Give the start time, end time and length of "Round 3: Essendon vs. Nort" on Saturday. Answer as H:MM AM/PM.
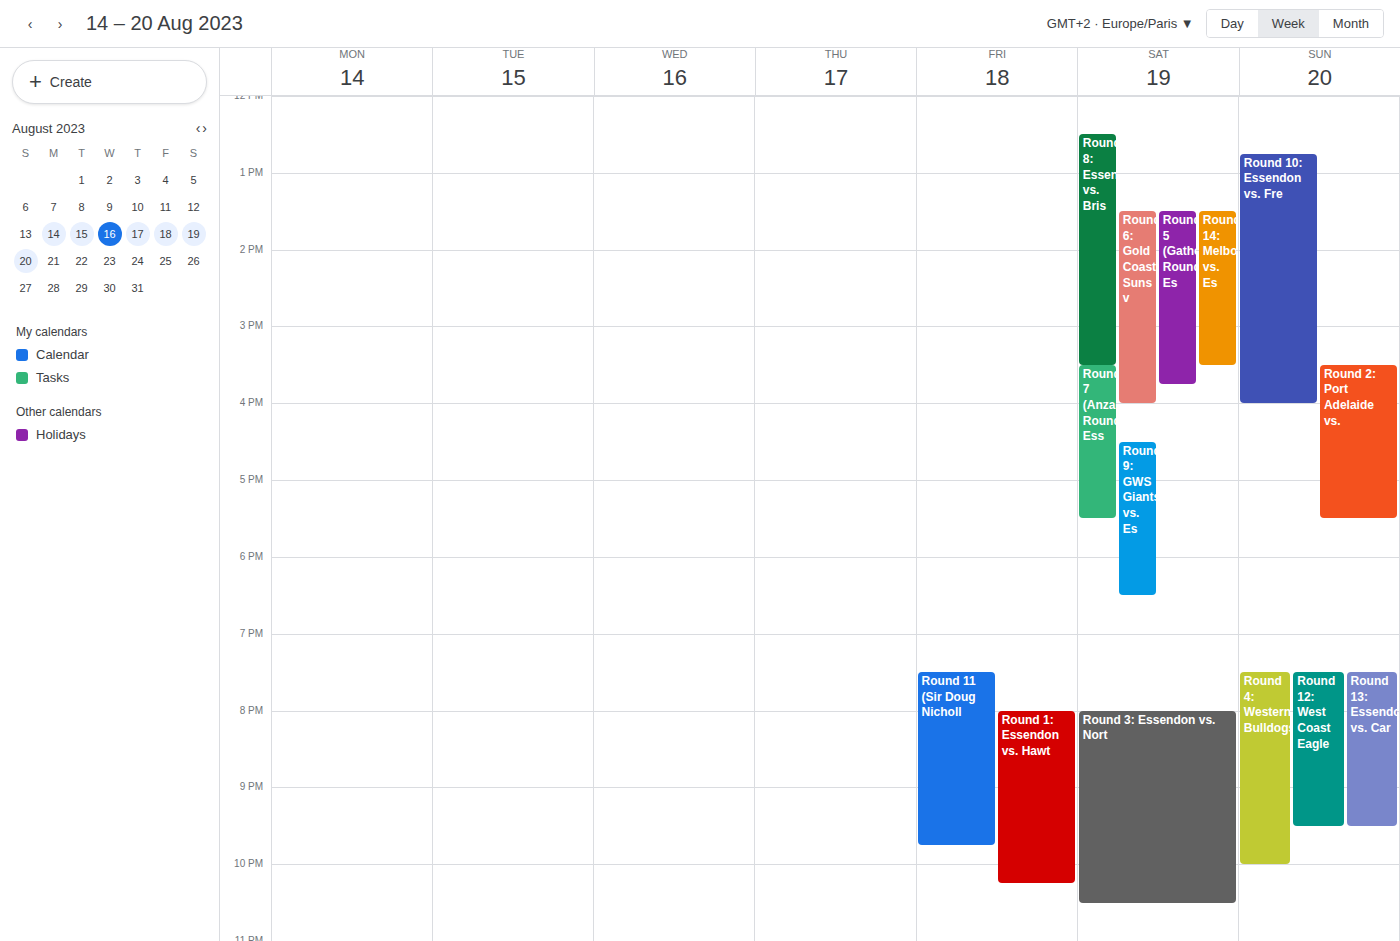
8:00 PM to 10:30 PM, 2 hours 30 minutes